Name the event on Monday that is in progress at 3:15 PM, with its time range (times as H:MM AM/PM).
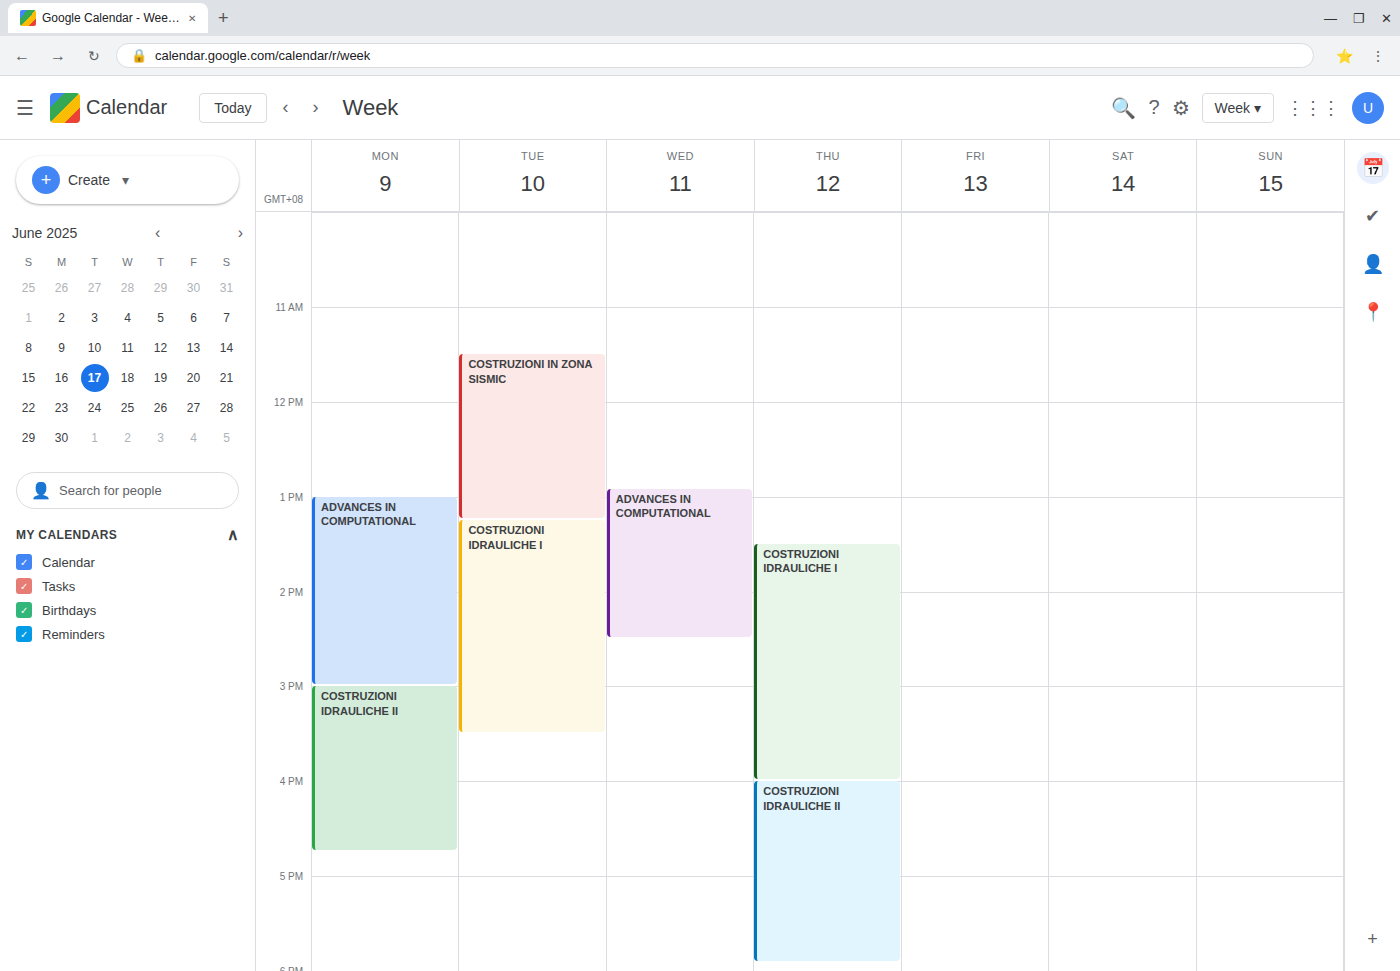
"COSTRUZIONI IDRAULICHE II", 3:00 PM to 4:45 PM